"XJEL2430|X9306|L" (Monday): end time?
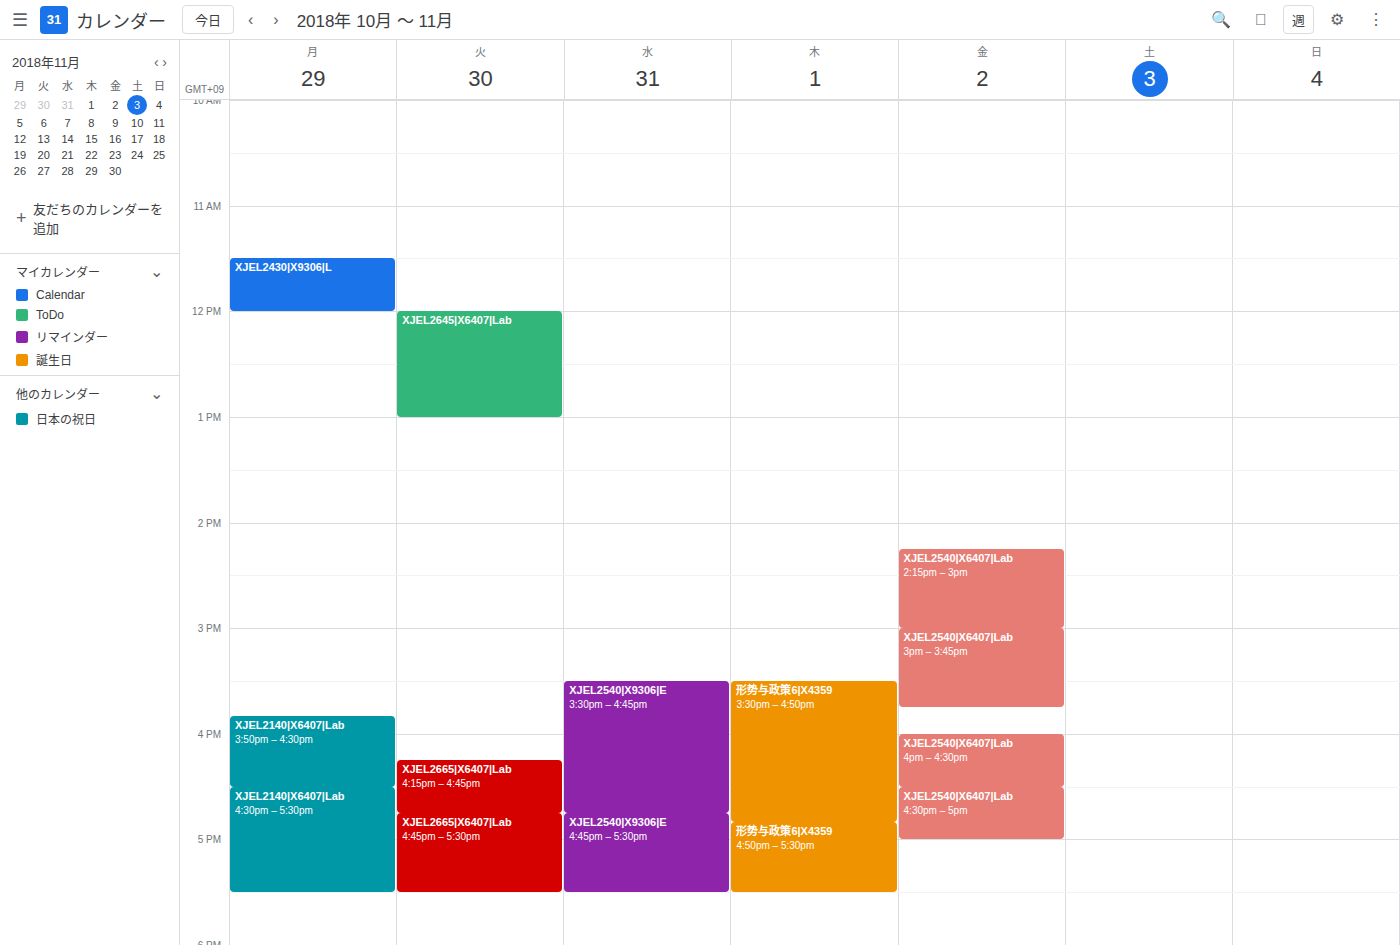
12:00 PM